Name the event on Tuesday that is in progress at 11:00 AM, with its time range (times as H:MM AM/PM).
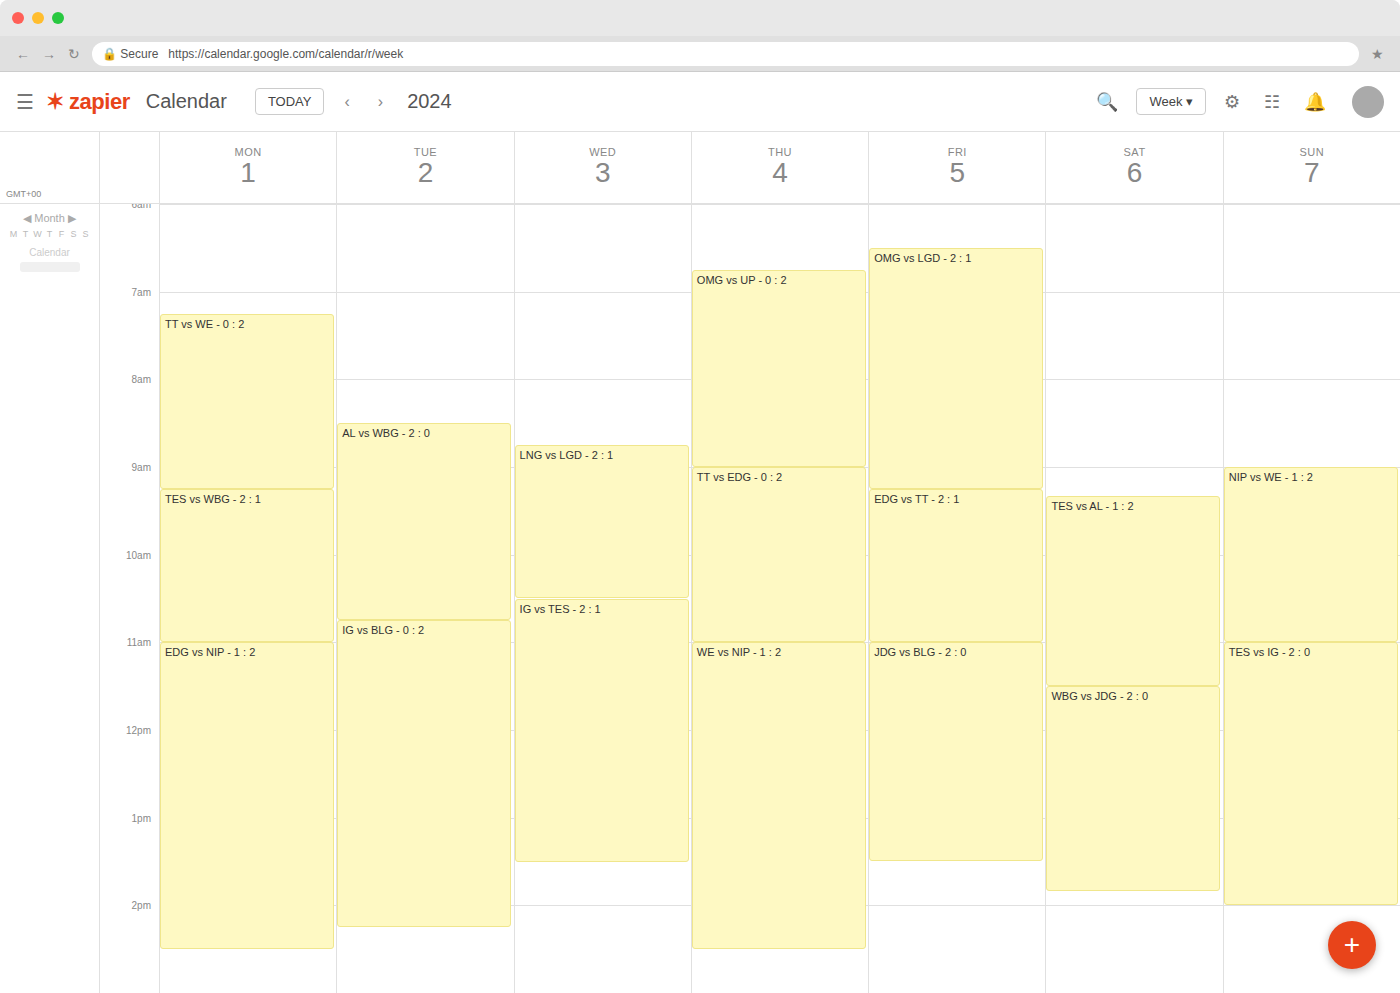
"IG vs BLG - 0 : 2", 10:45 AM to 2:15 PM